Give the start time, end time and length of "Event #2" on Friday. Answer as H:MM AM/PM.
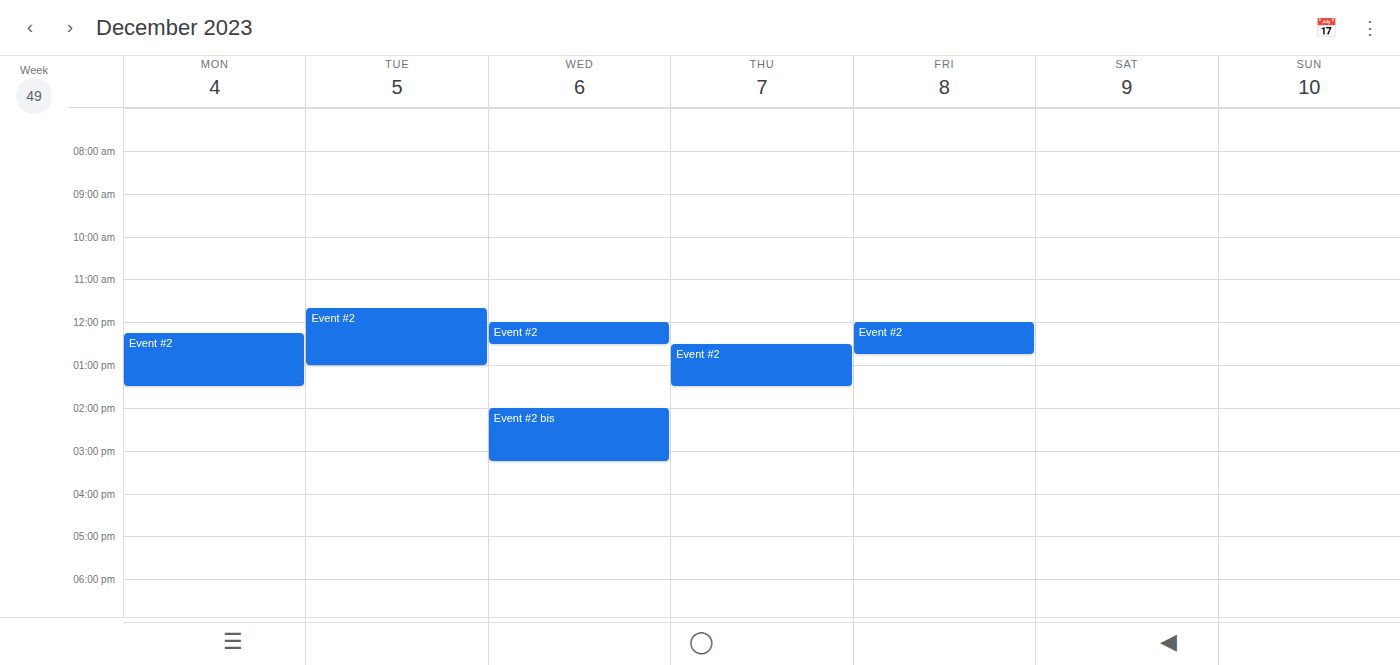
12:00 PM to 12:45 PM, 45 minutes